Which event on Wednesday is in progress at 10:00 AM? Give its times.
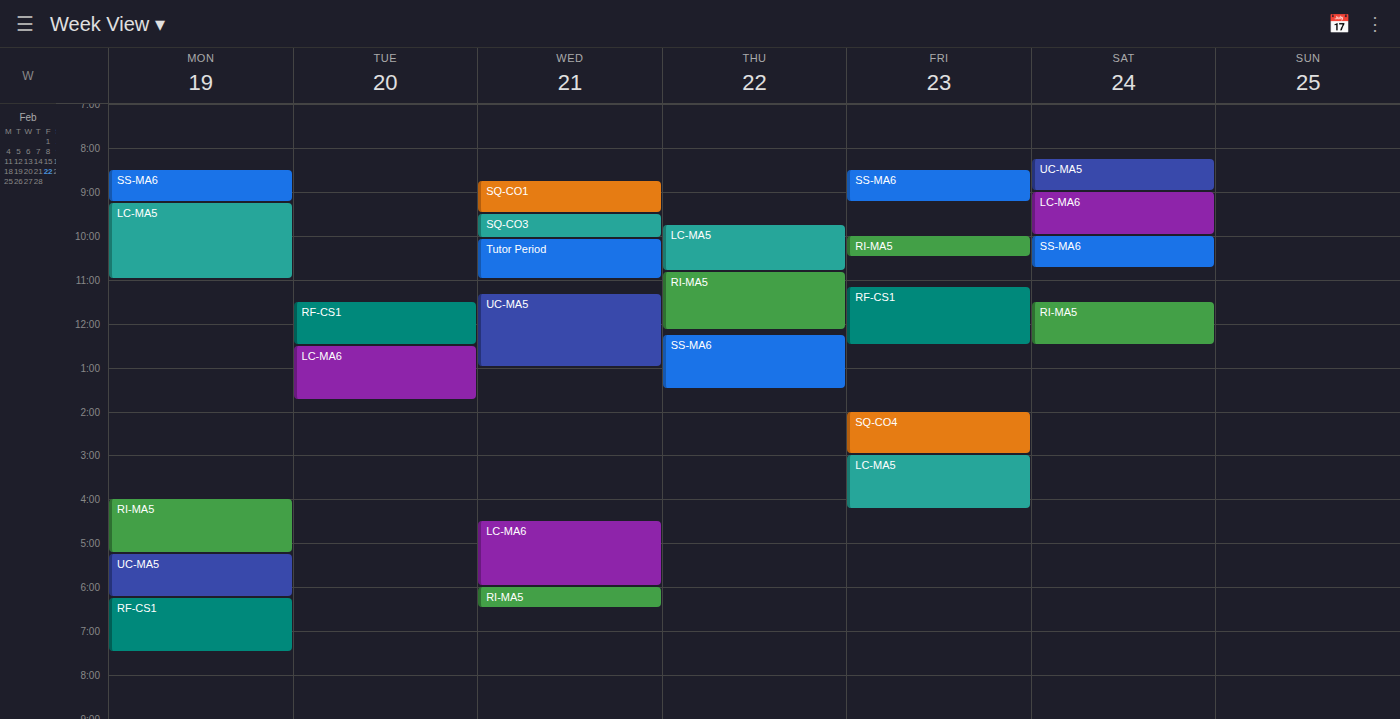
"SQ-CO3", 9:30 AM to 10:05 AM